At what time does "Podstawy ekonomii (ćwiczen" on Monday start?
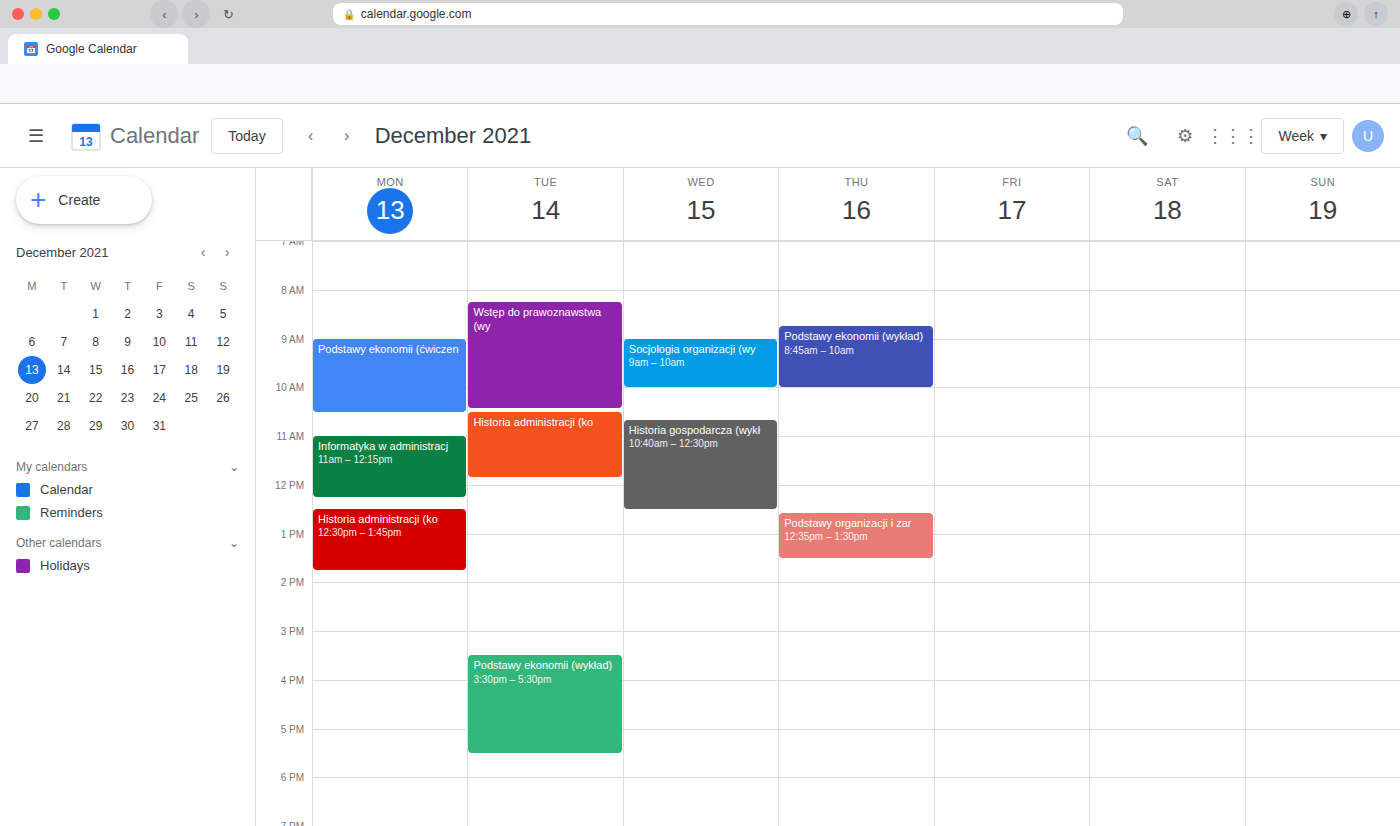
9:00 AM